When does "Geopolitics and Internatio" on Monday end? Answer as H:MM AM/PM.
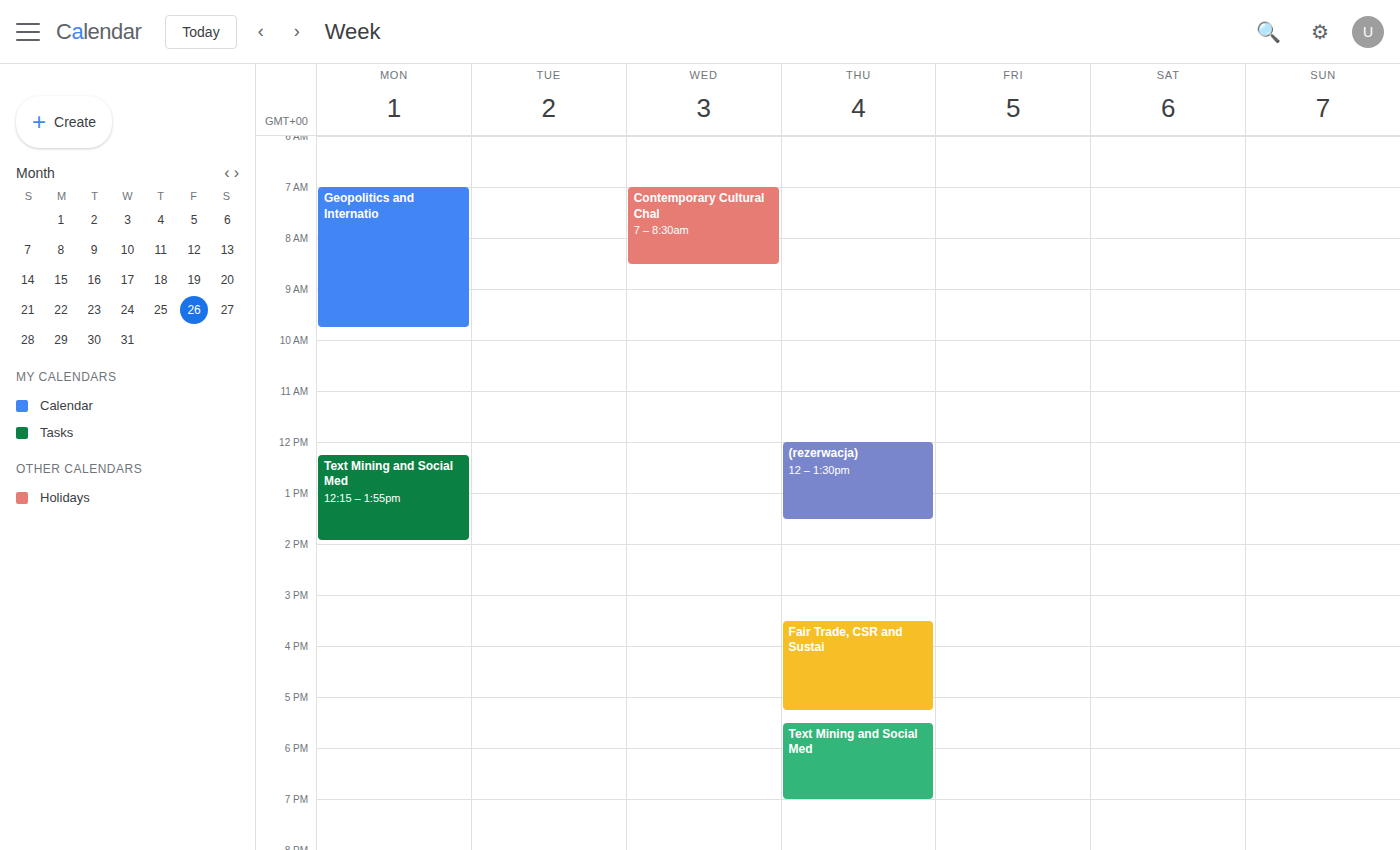
9:45 AM